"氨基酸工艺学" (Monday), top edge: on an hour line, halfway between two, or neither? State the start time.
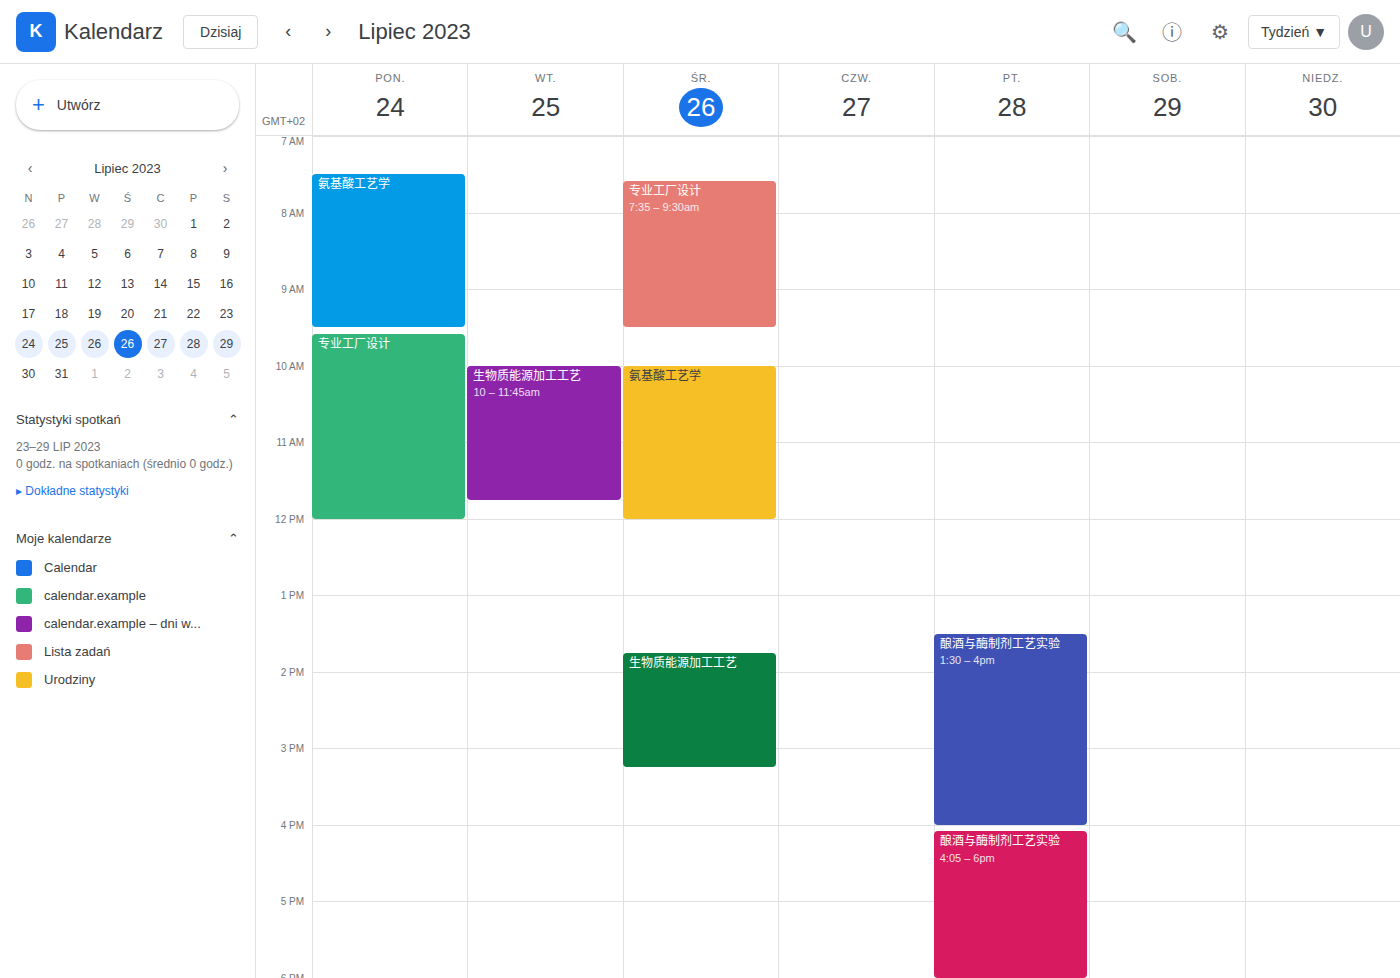
7:30 AM -- halfway between the 7 AM and 8 AM lines.